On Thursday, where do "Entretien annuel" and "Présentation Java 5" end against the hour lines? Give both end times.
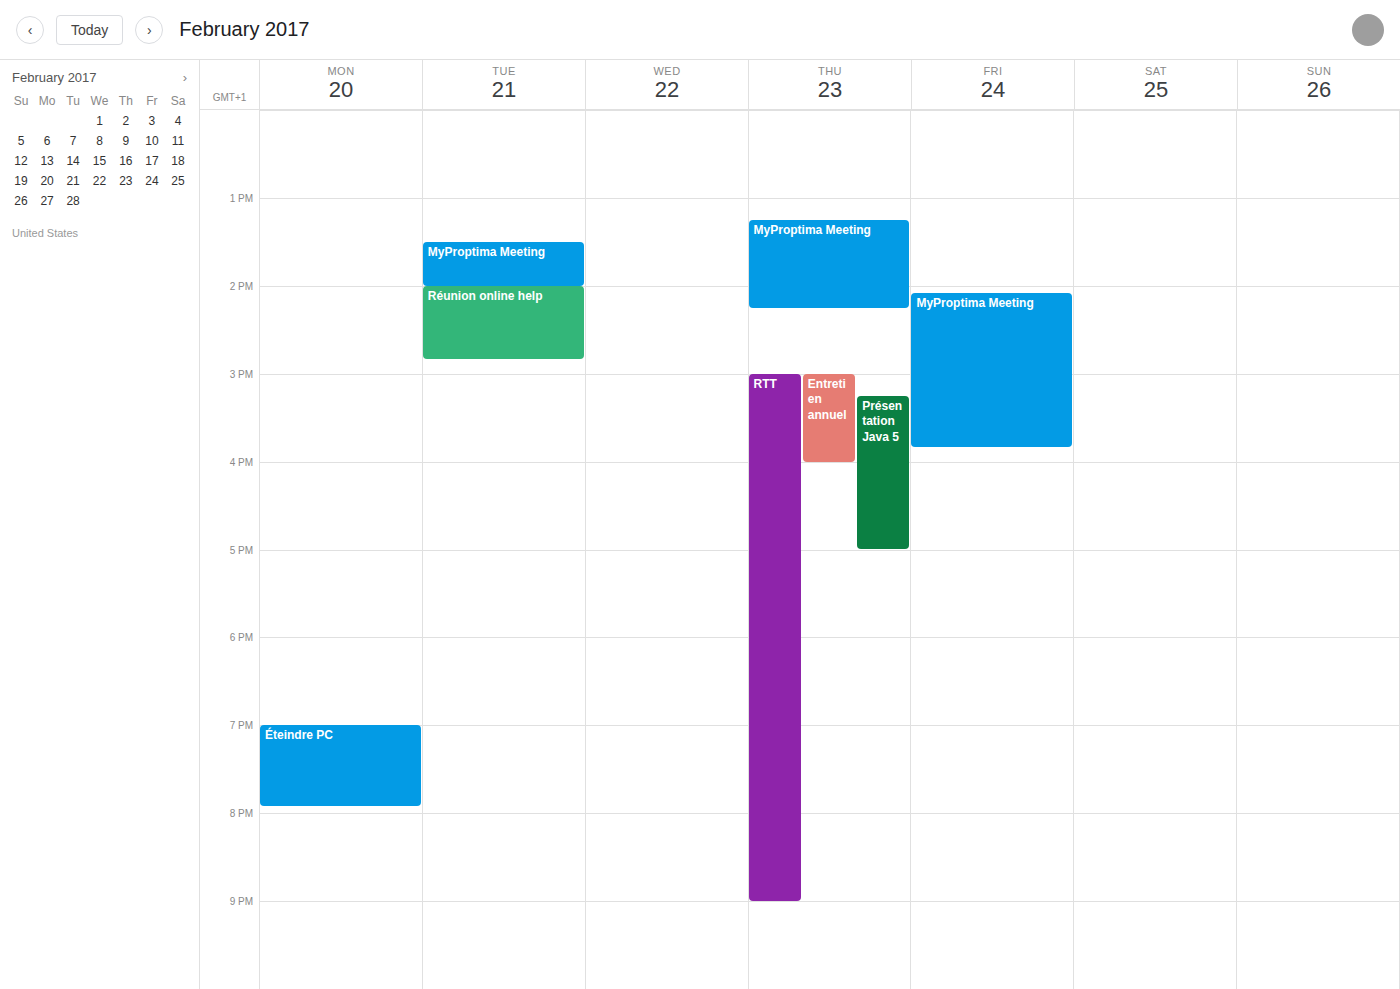
"Entretien annuel": 16:00, exactly on the 16:00 line. "Présentation Java 5": 17:00, exactly on the 17:00 line.